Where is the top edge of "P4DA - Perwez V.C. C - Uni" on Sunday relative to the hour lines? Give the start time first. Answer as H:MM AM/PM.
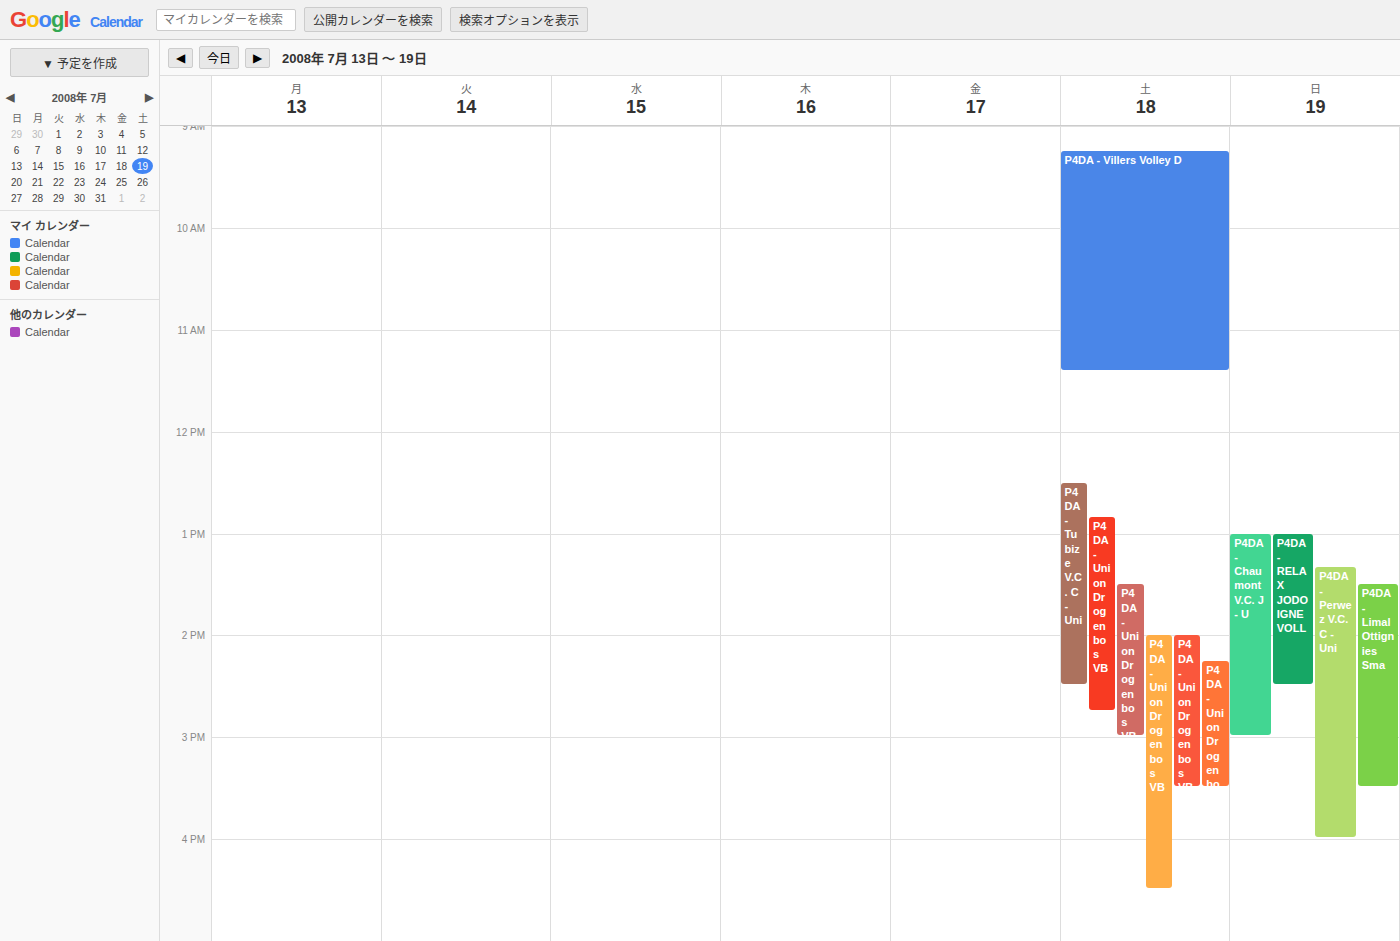
1:20 PM -- neither: 20 minutes below the 1 PM line and 40 minutes above the 2 PM line.